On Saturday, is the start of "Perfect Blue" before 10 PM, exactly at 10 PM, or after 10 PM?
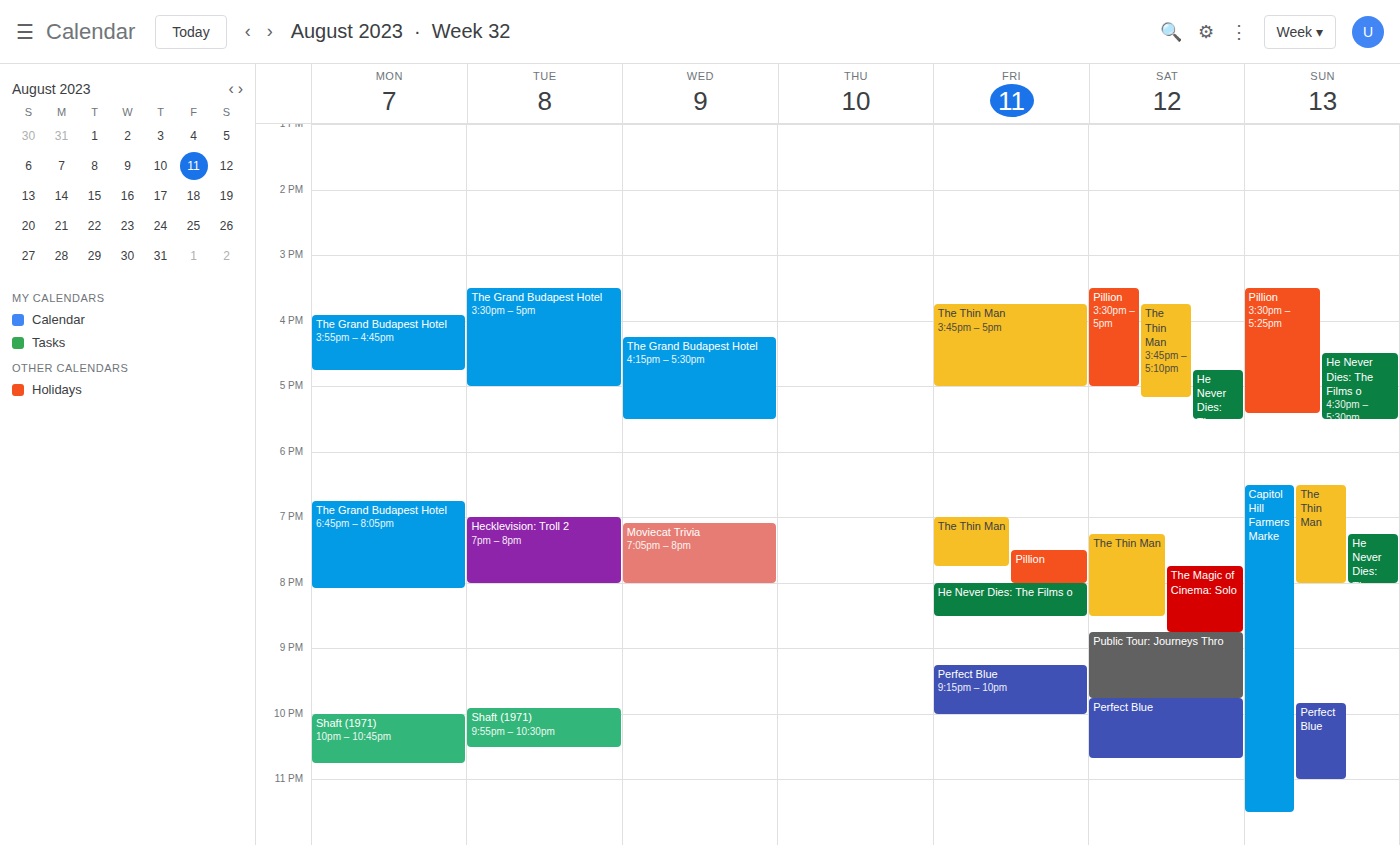
9:45 PM -- before 10 PM, 15 minutes above the 10 PM line.